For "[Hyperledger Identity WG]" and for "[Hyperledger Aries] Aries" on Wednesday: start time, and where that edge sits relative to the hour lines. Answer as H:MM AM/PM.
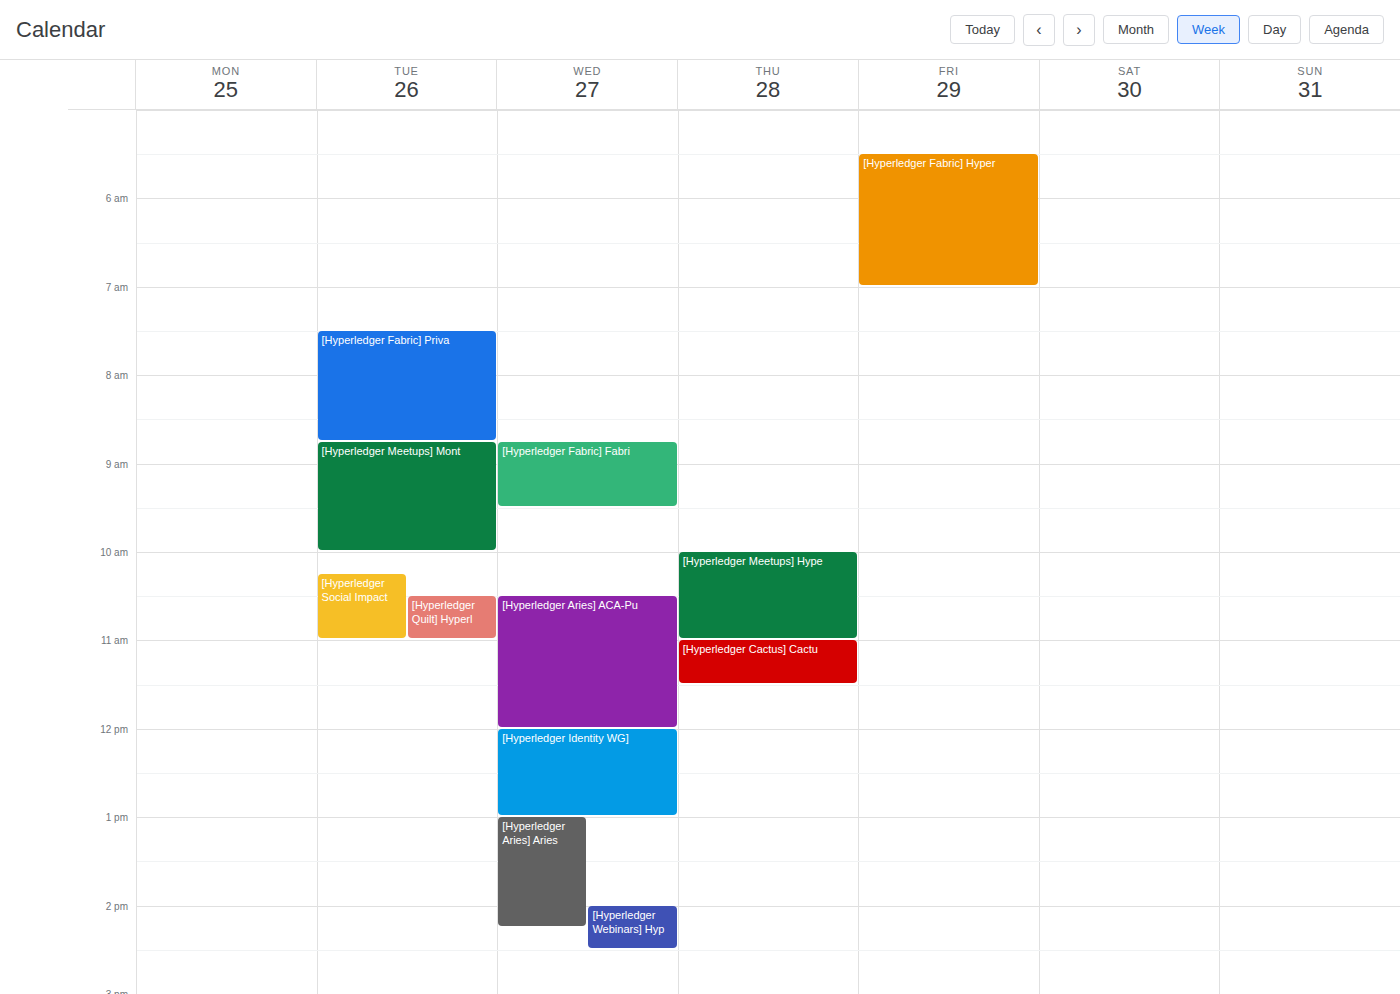
"[Hyperledger Identity WG]": 12:00 PM, exactly on the 12 PM line. "[Hyperledger Aries] Aries": 1:00 PM, exactly on the 1 PM line.